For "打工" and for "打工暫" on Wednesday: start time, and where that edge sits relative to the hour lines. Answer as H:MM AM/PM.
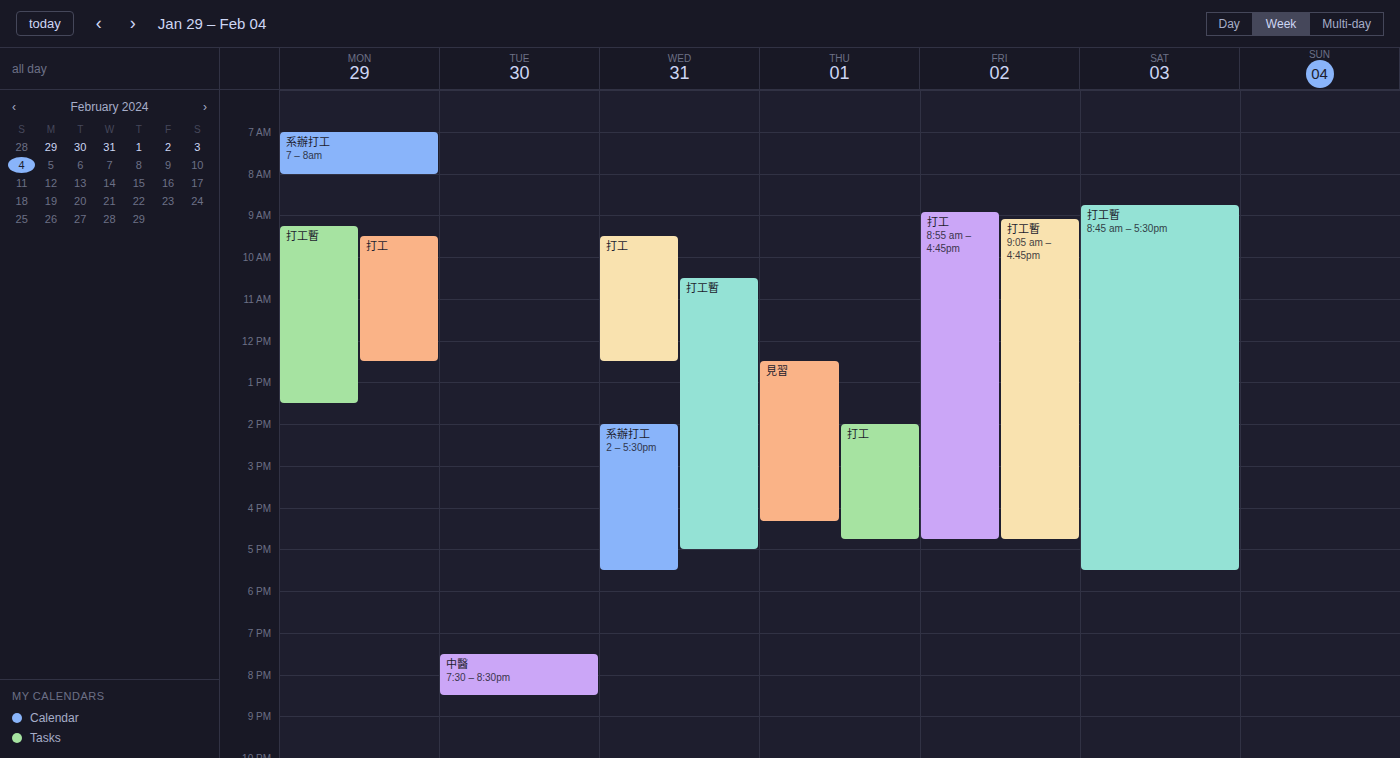
"打工": 9:30 AM, halfway between the 9 AM and 10 AM lines. "打工暫": 10:30 AM, halfway between the 10 AM and 11 AM lines.